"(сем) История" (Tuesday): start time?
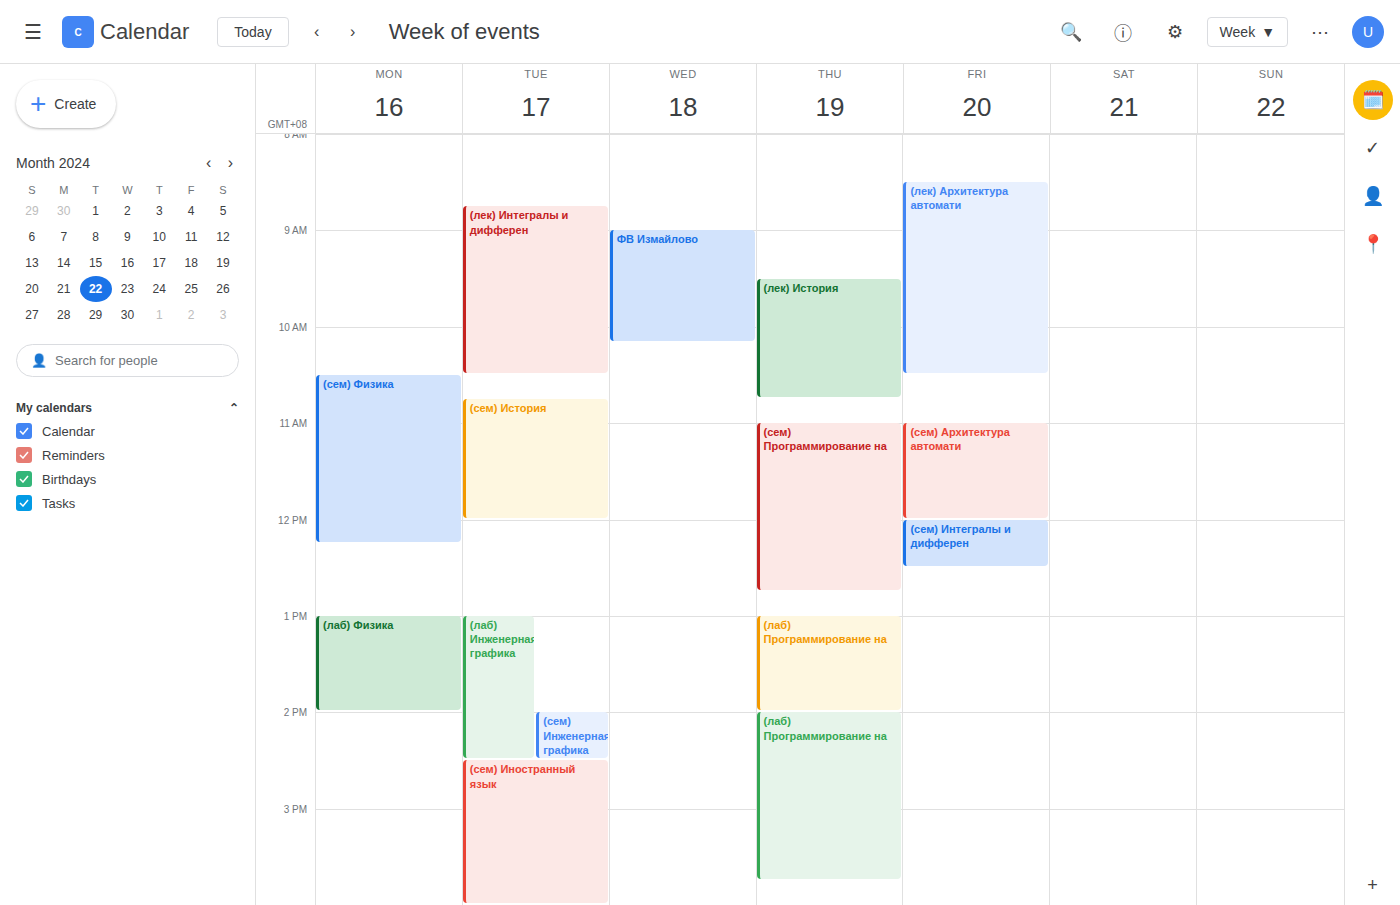
10:45 AM